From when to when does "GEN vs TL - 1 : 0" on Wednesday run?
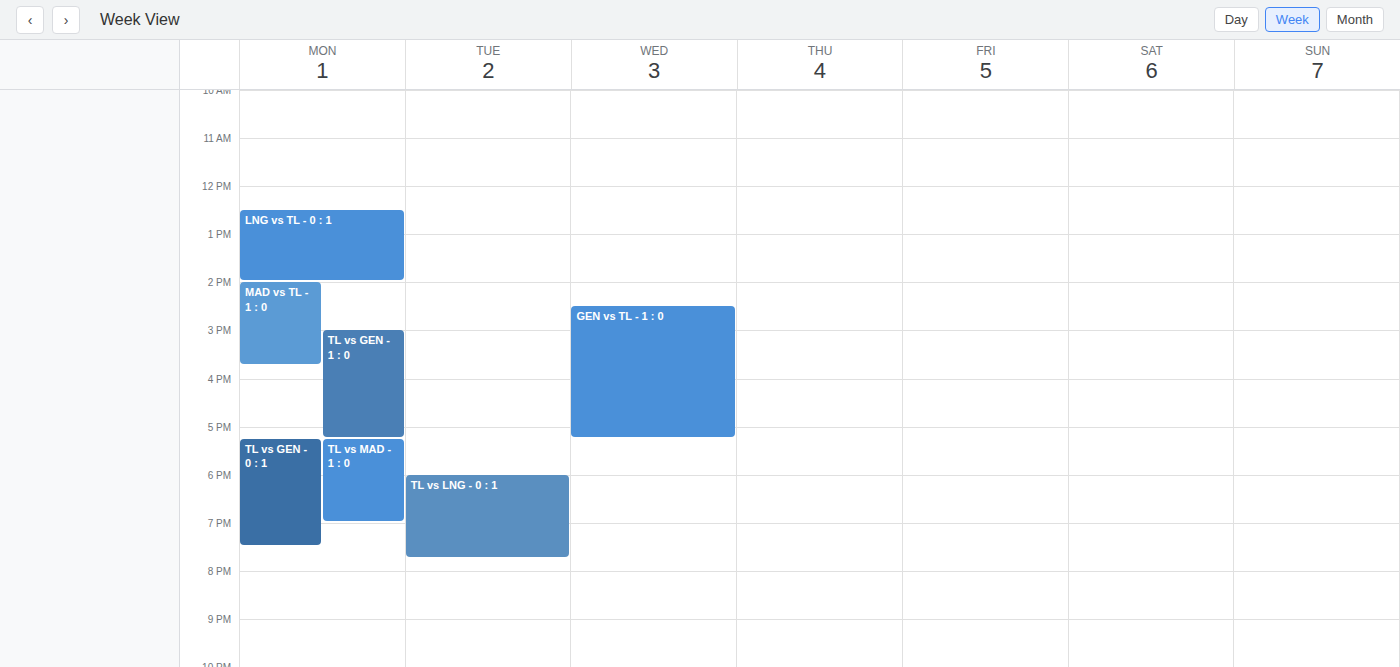
2:30 PM to 5:15 PM